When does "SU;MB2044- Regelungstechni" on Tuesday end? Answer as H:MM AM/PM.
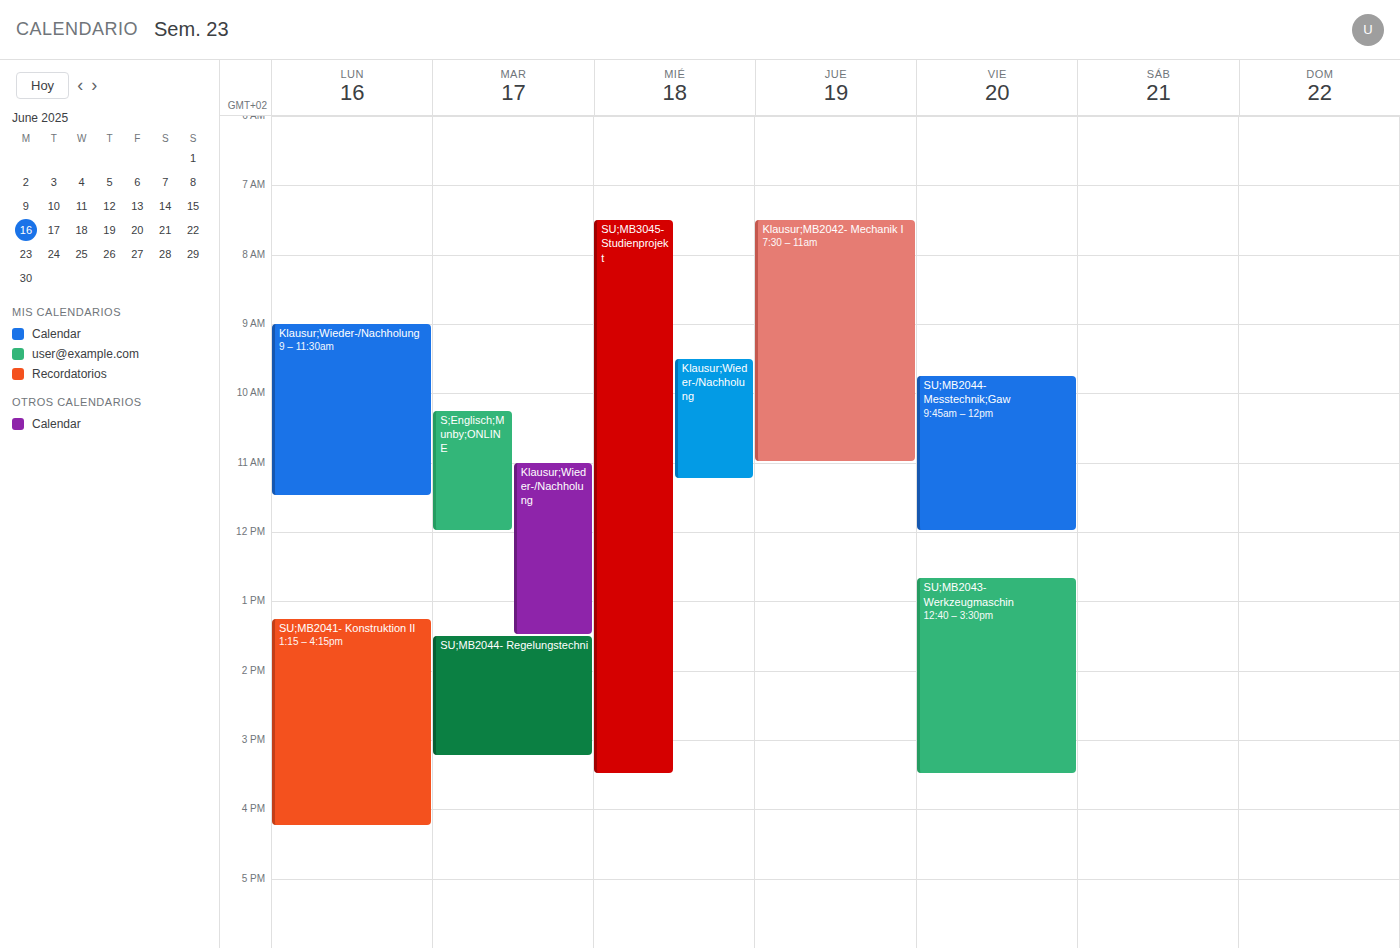
3:15 PM